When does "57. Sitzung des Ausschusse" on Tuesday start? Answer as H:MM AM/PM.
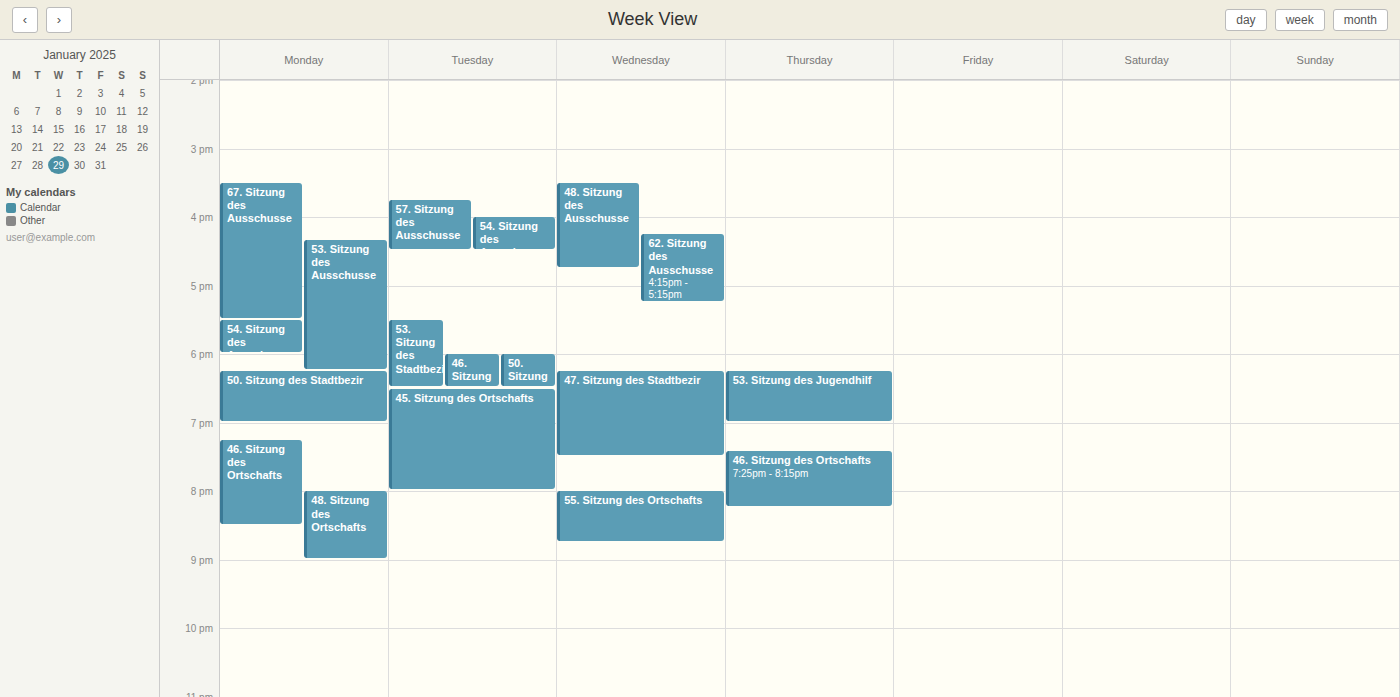
3:45 PM